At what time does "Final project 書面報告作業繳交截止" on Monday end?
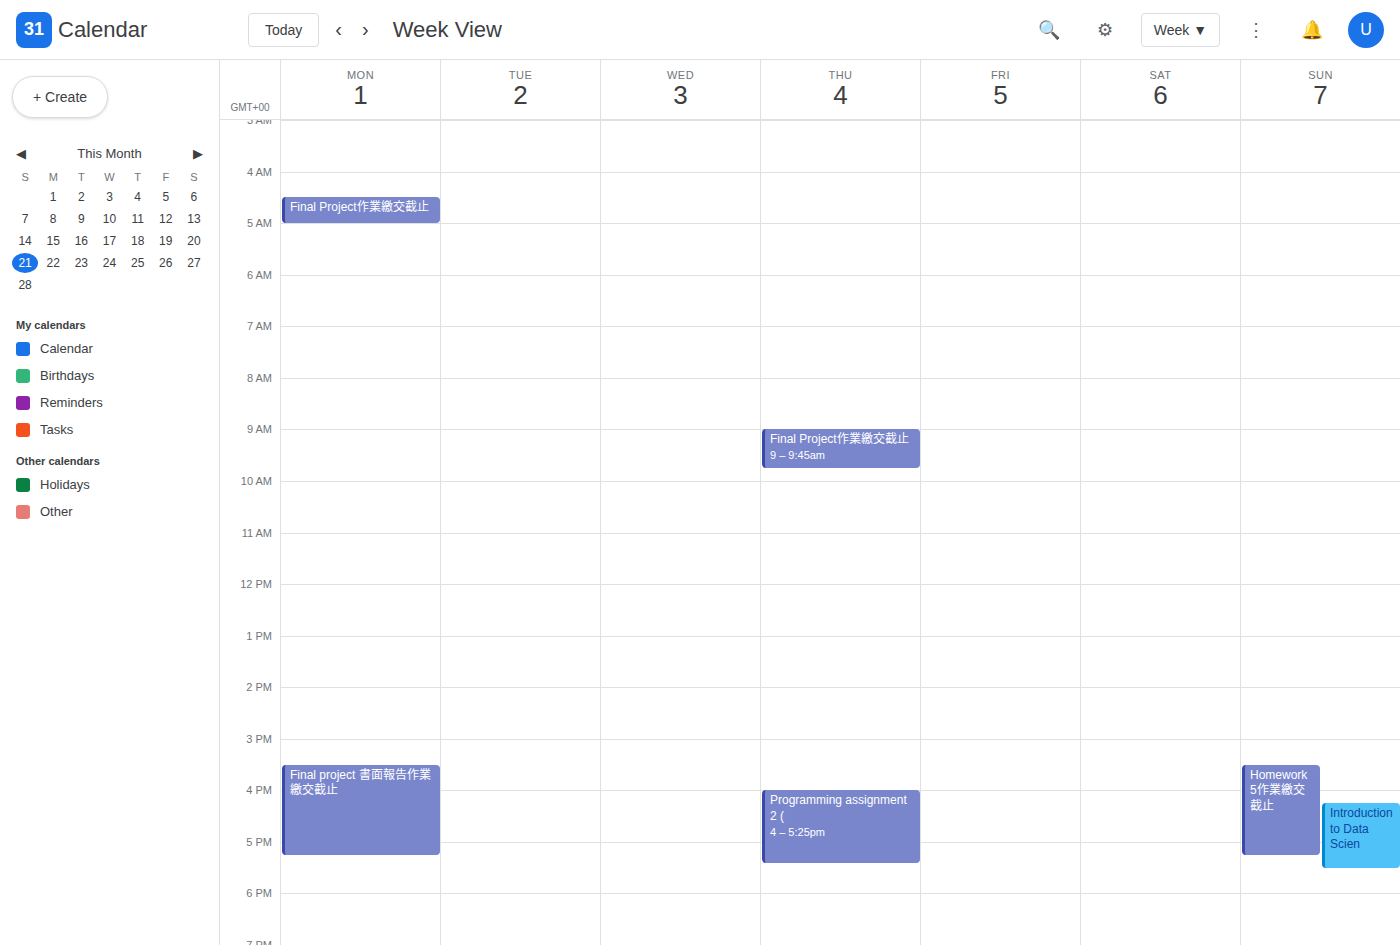
5:15 PM